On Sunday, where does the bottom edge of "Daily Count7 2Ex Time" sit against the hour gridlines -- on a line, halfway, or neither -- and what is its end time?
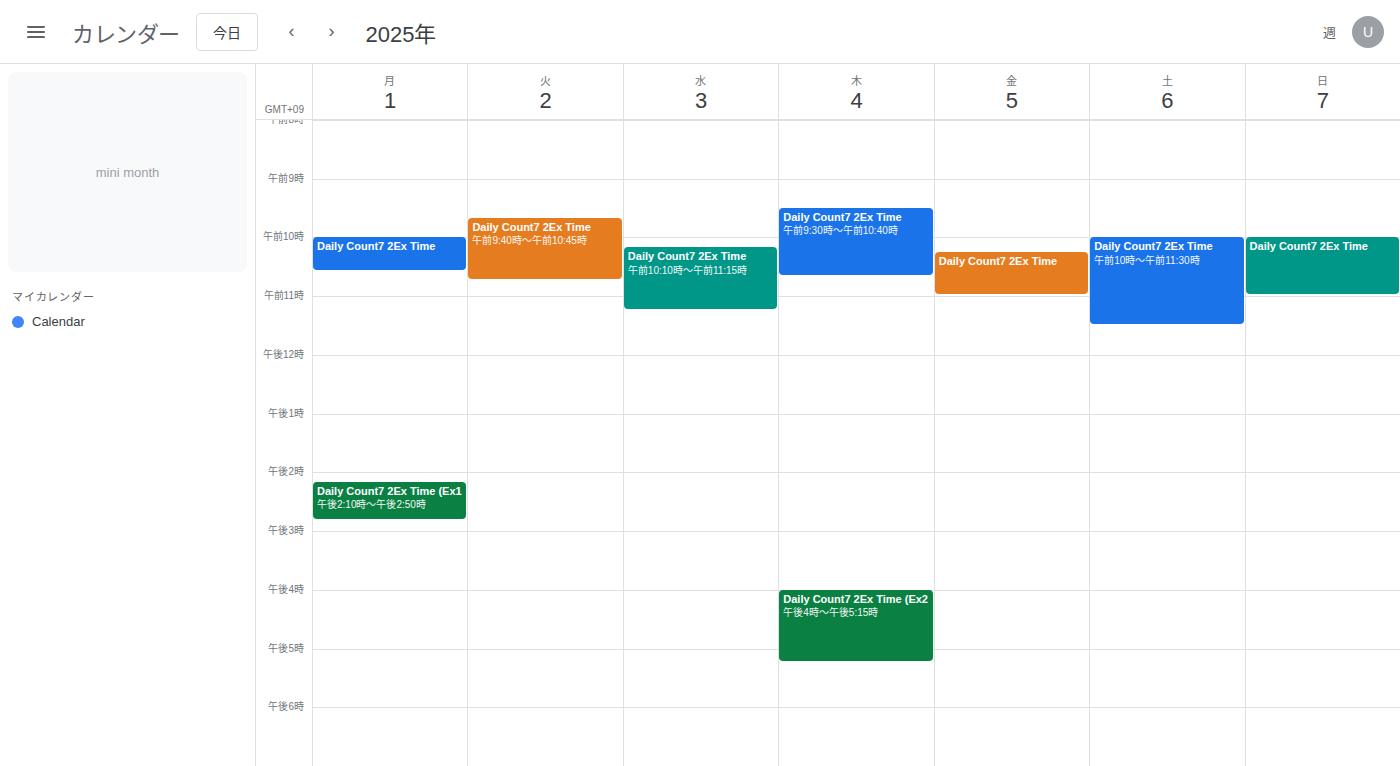
11:00 AM -- exactly on the 11 AM line.